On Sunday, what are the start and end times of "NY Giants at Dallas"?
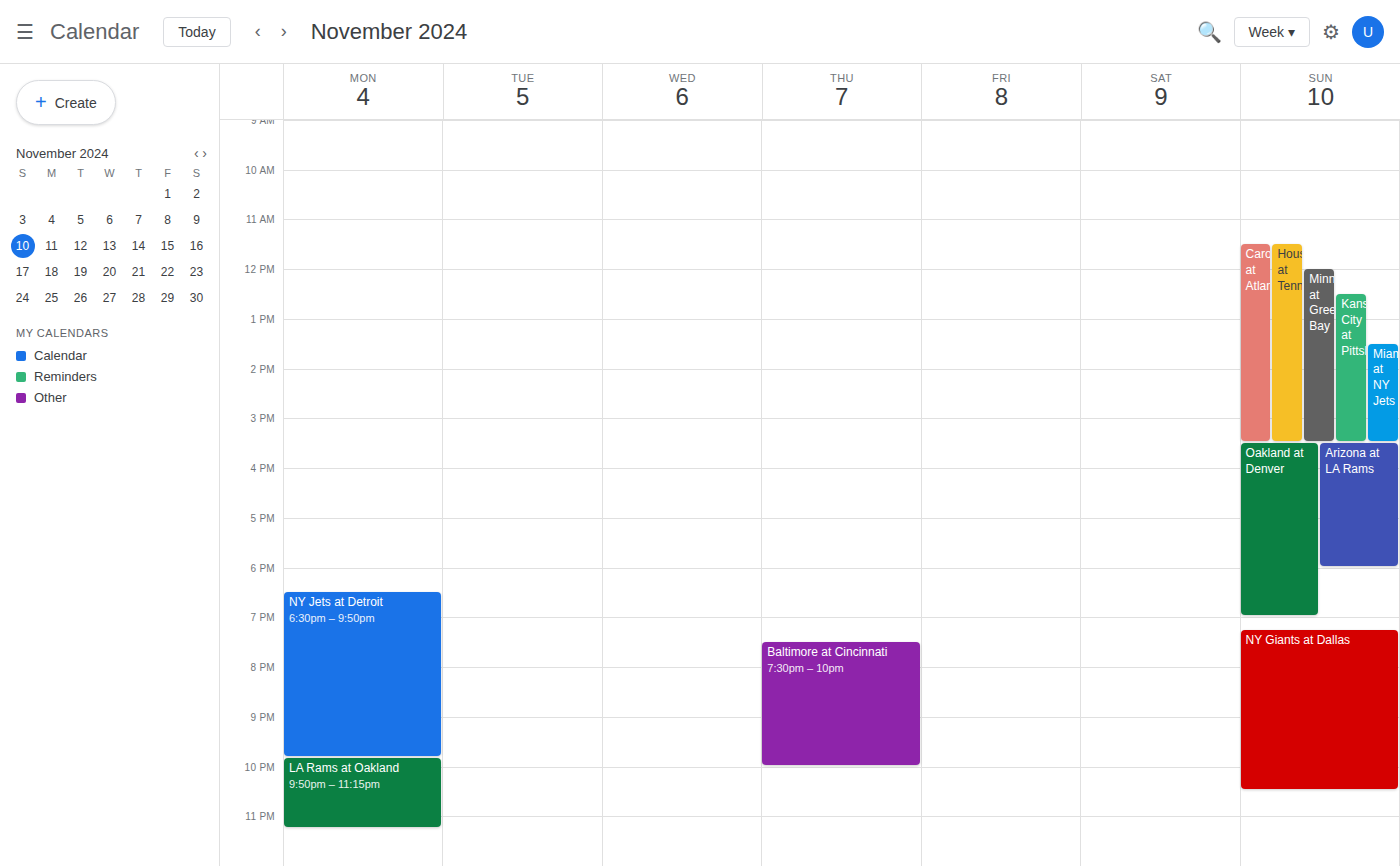
7:15 PM to 10:30 PM